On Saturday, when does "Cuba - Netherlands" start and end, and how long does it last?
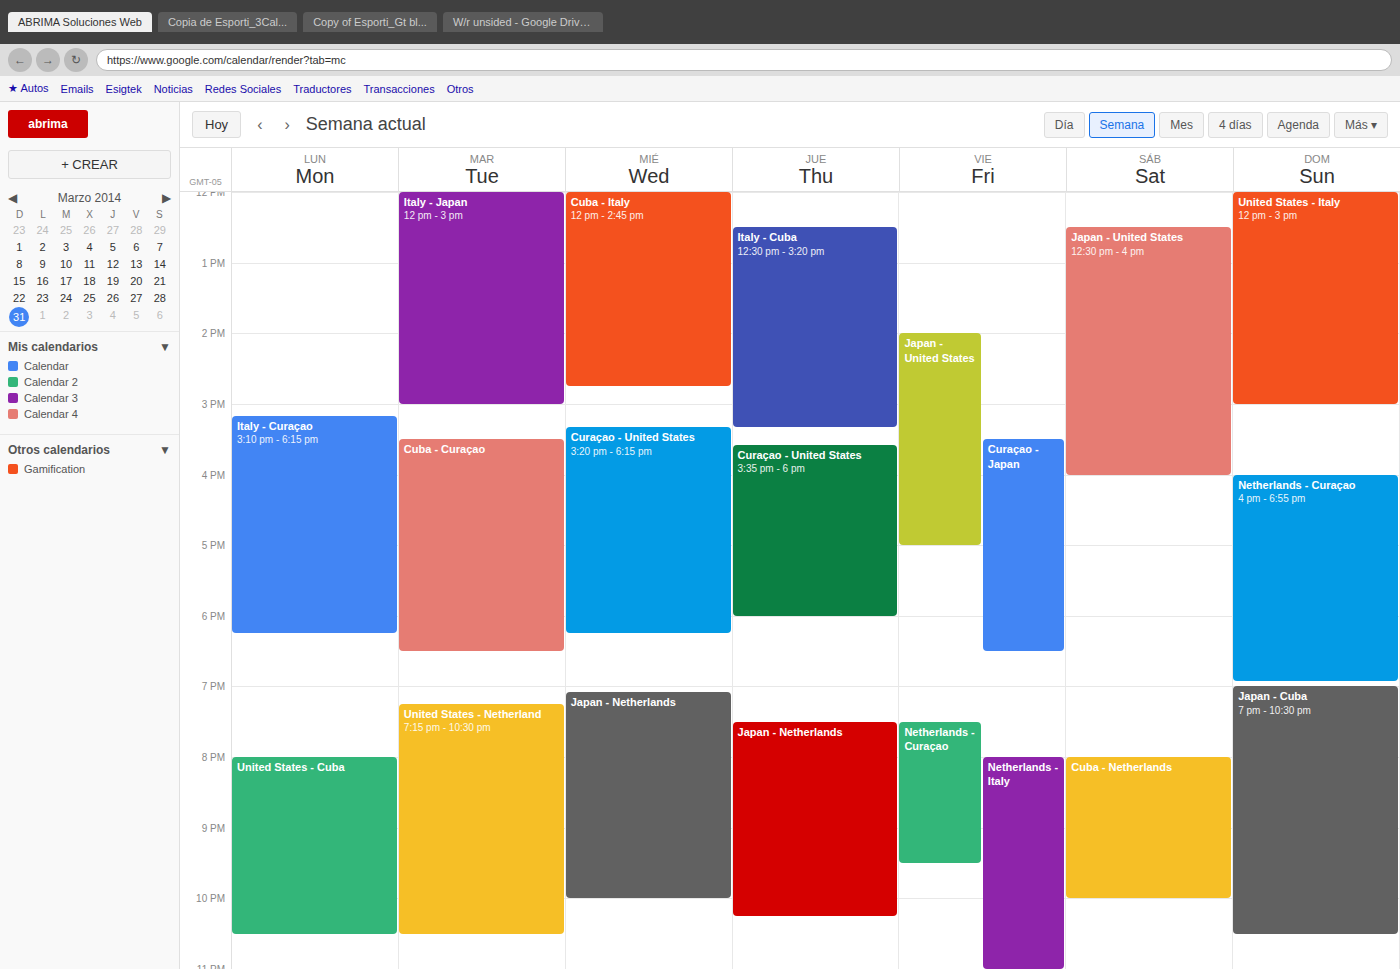
8:00 PM to 10:00 PM, 2 hours